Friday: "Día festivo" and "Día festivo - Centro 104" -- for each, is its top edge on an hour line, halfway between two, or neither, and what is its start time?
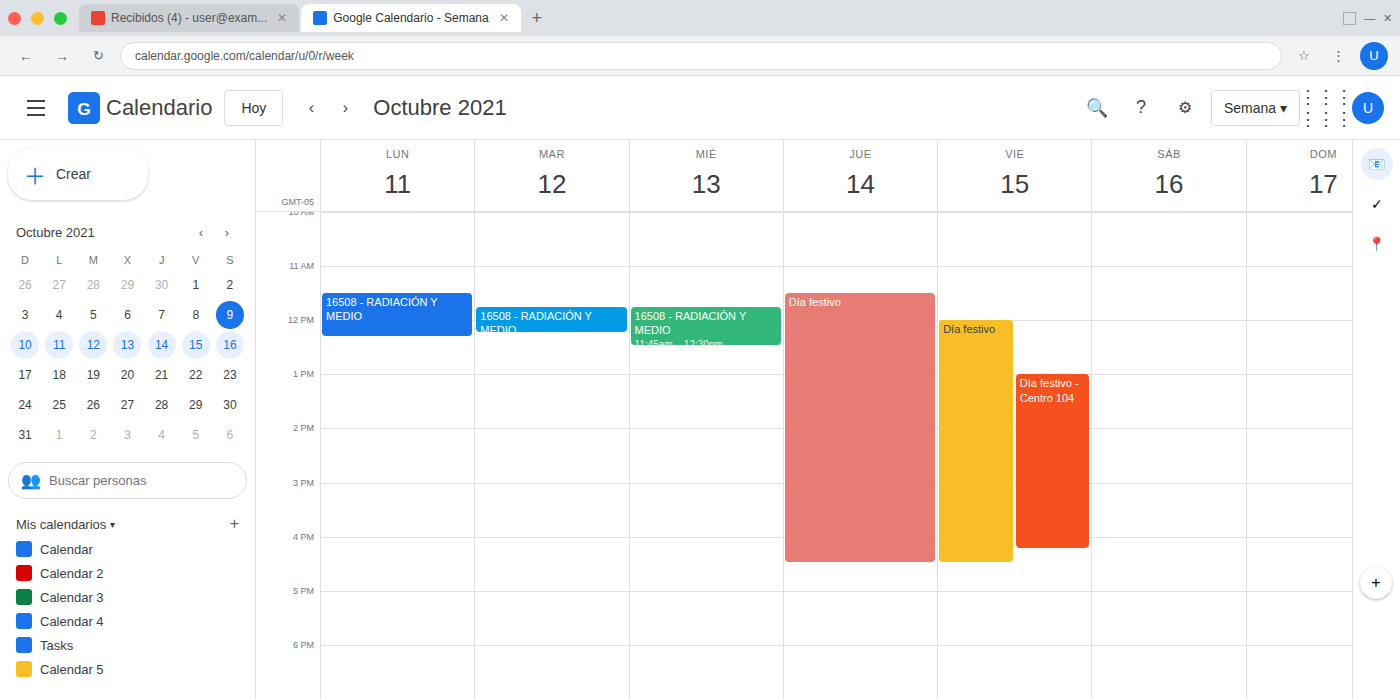
"Día festivo": 12:00 PM, exactly on the 12 PM line. "Día festivo - Centro 104": 1:00 PM, exactly on the 1 PM line.